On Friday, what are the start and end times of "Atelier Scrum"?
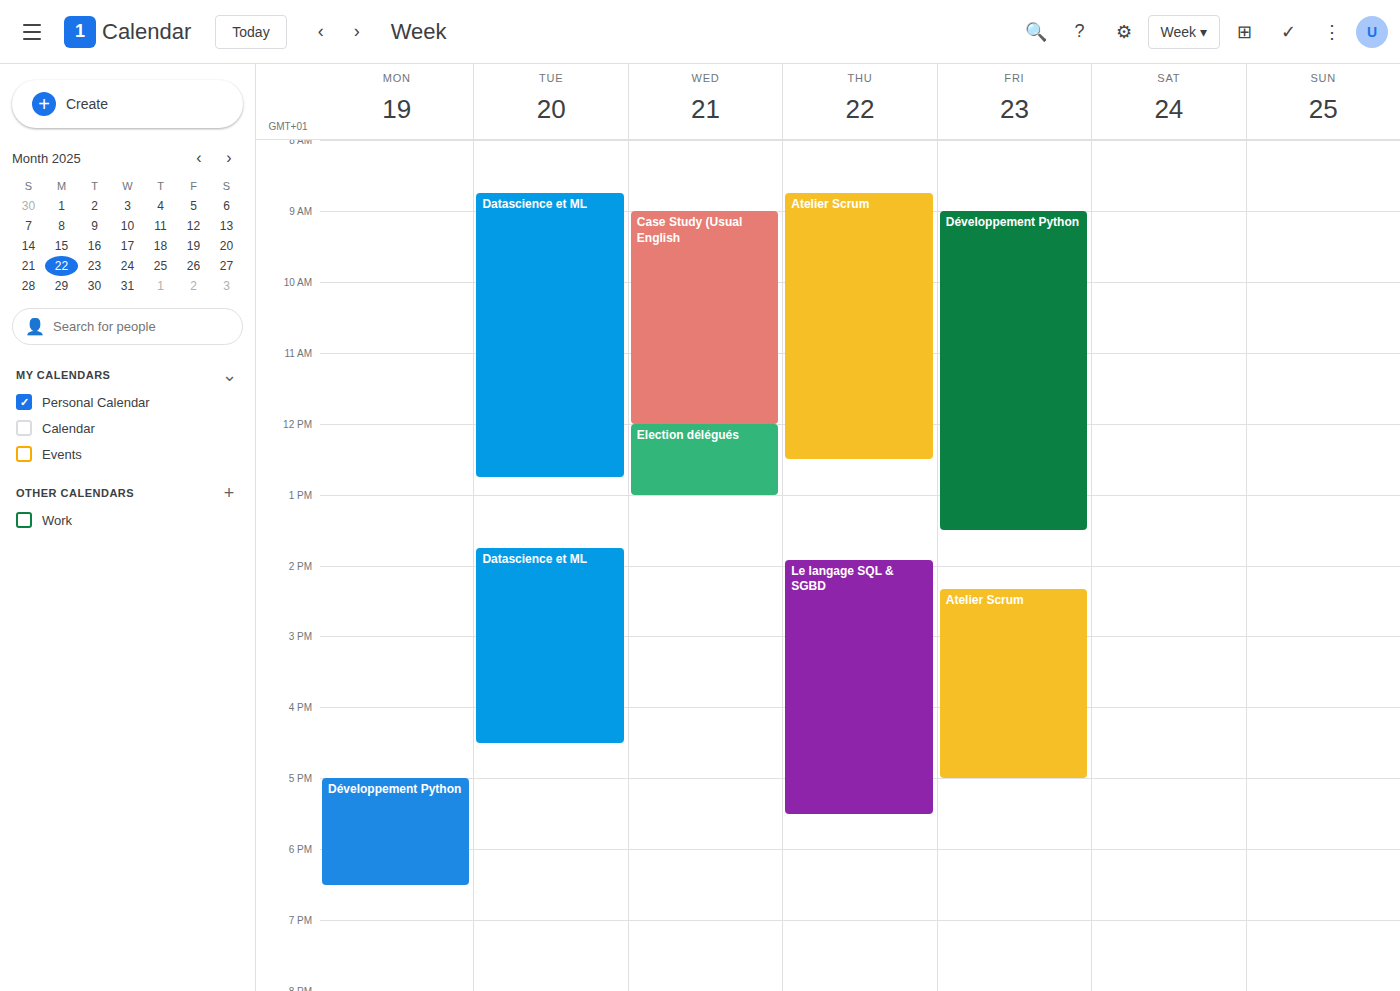
2:20 PM to 5:00 PM